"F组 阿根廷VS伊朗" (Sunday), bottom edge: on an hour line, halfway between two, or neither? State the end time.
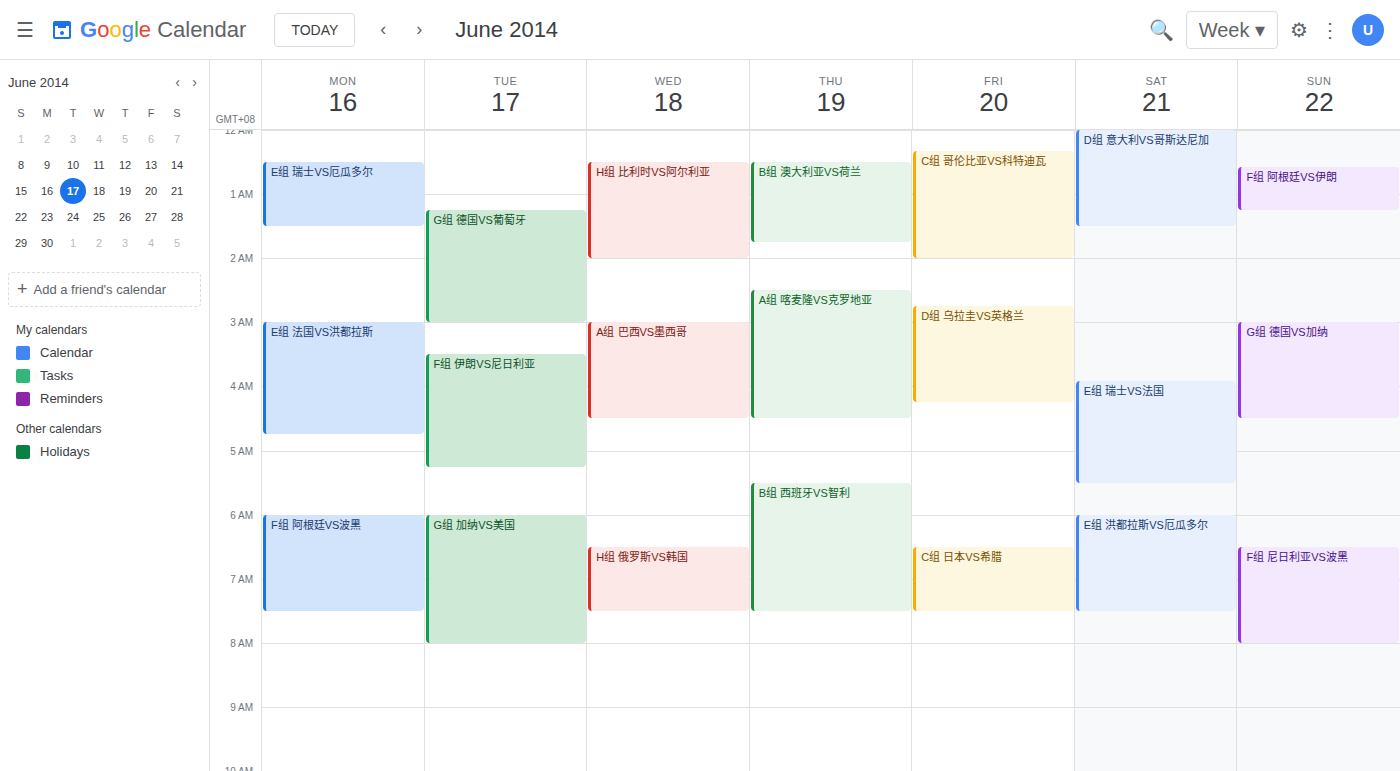
1:15 AM -- neither: a quarter of the way from the 1 AM line to the 2 AM line.